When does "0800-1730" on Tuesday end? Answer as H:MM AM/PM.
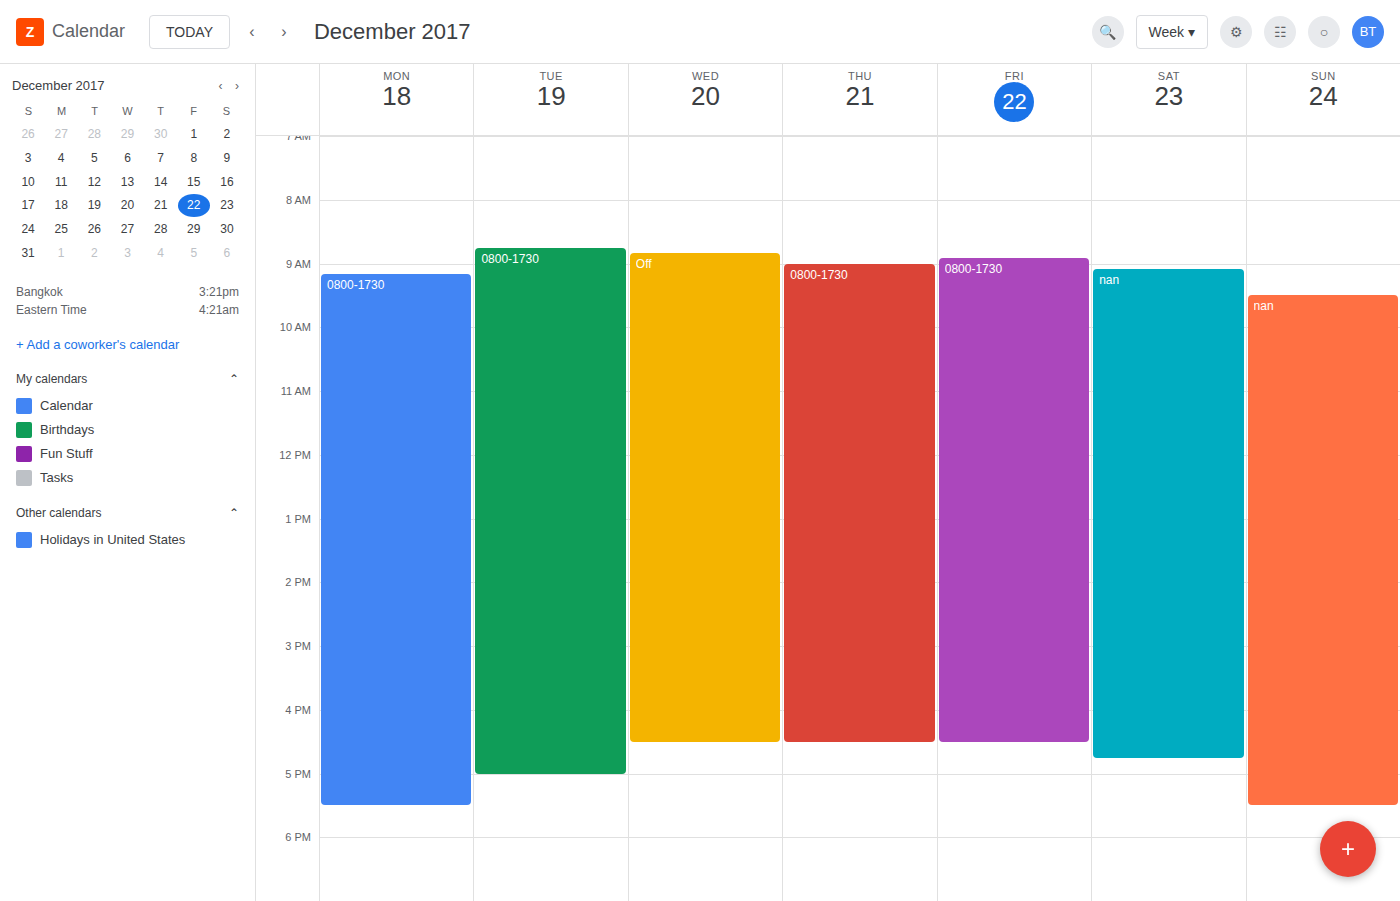
5:00 PM